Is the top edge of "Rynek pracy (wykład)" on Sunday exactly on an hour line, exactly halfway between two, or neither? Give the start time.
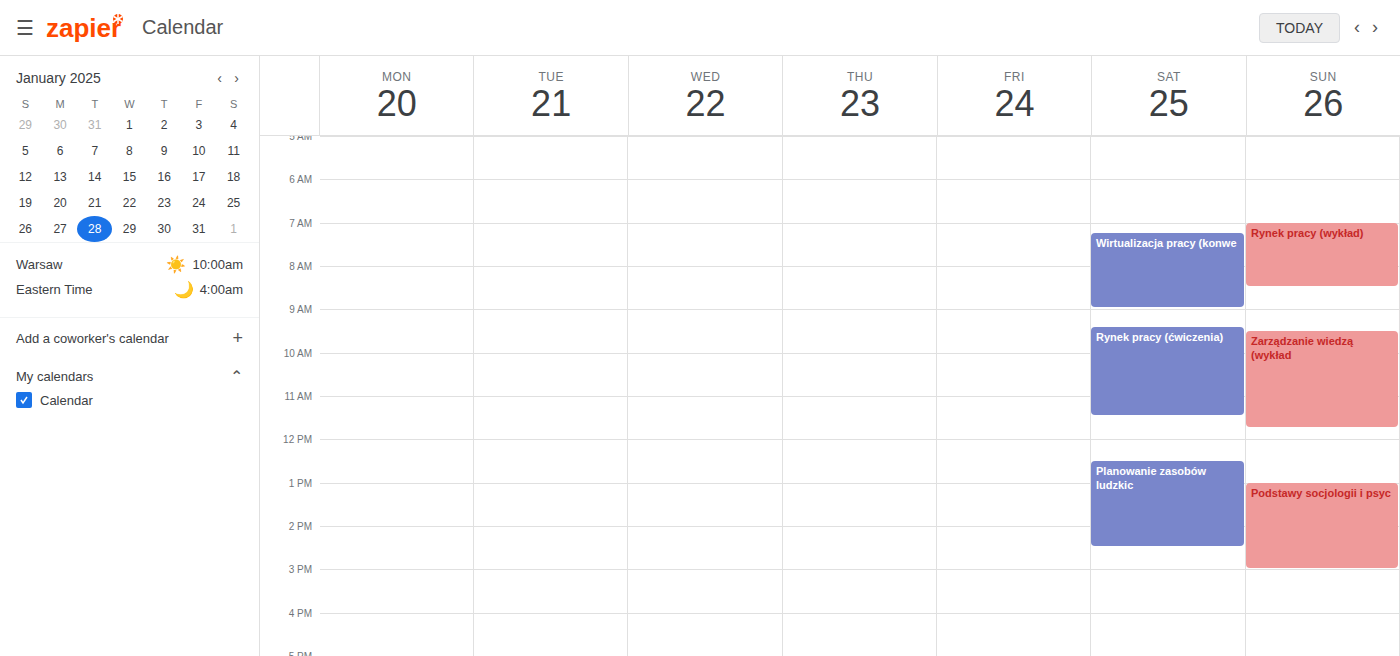
7:00 AM -- exactly on the 7 AM line.